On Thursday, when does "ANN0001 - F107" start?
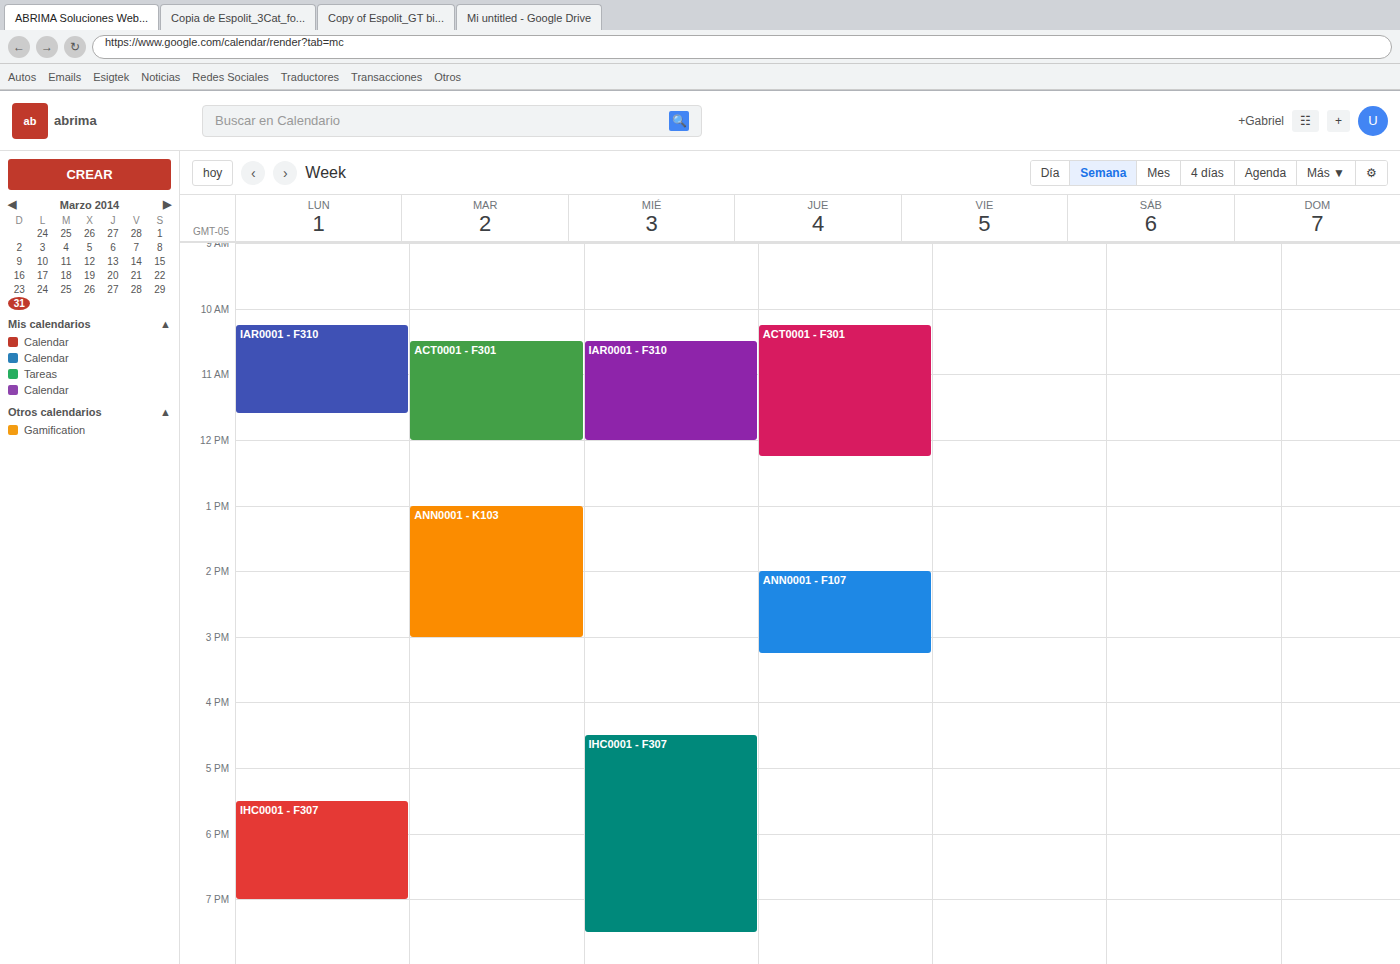
14:00